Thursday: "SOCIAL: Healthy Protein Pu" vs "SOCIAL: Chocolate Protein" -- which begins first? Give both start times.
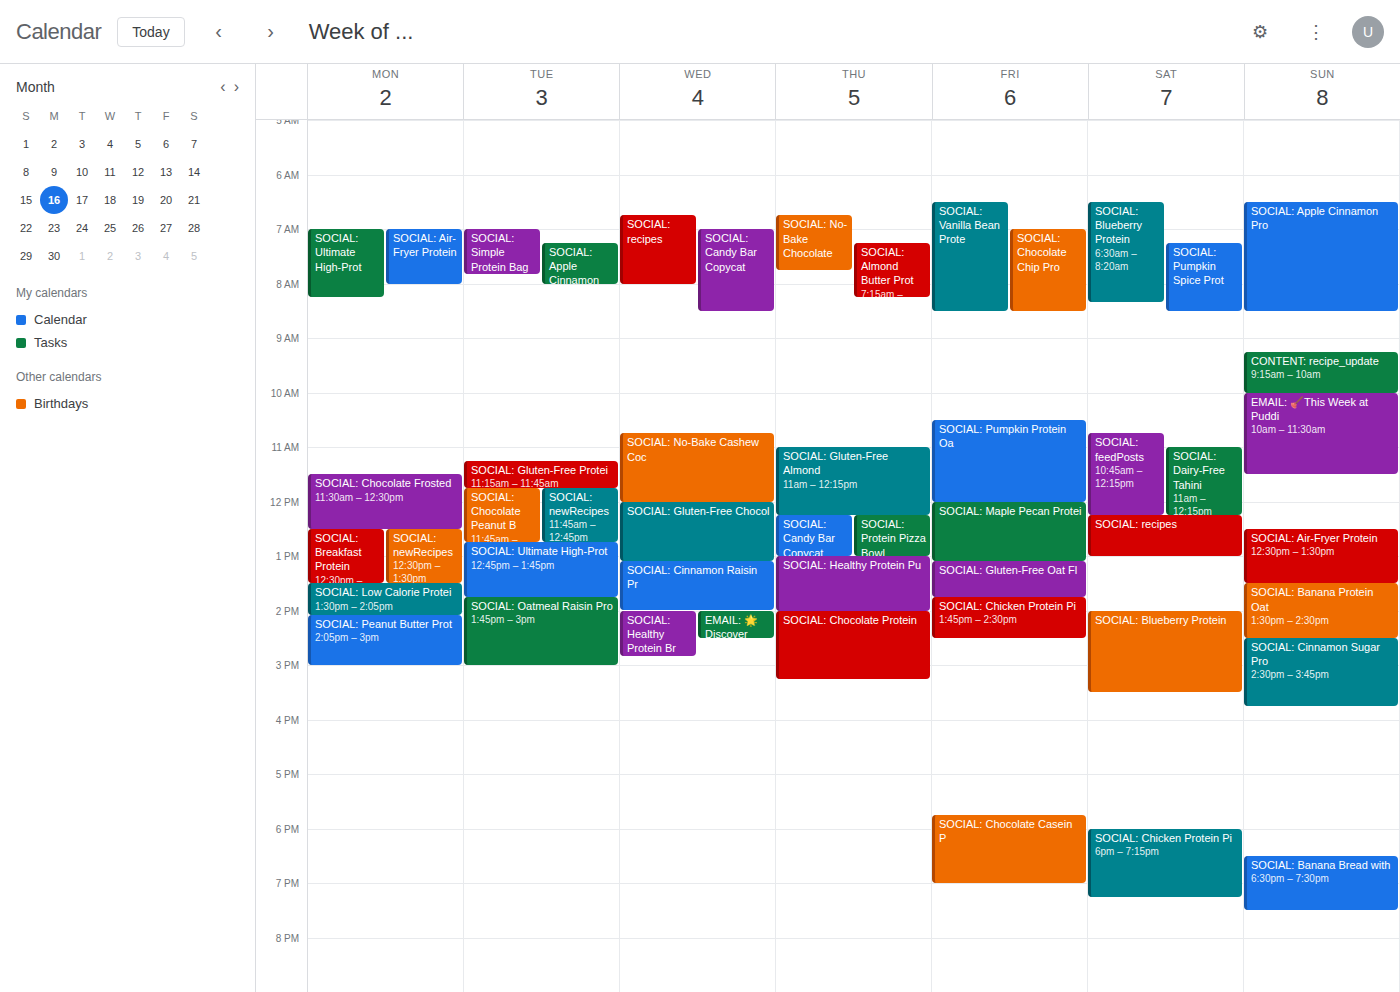
"SOCIAL: Healthy Protein Pu" 1:00 PM; "SOCIAL: Chocolate Protein" 2:00 PM.